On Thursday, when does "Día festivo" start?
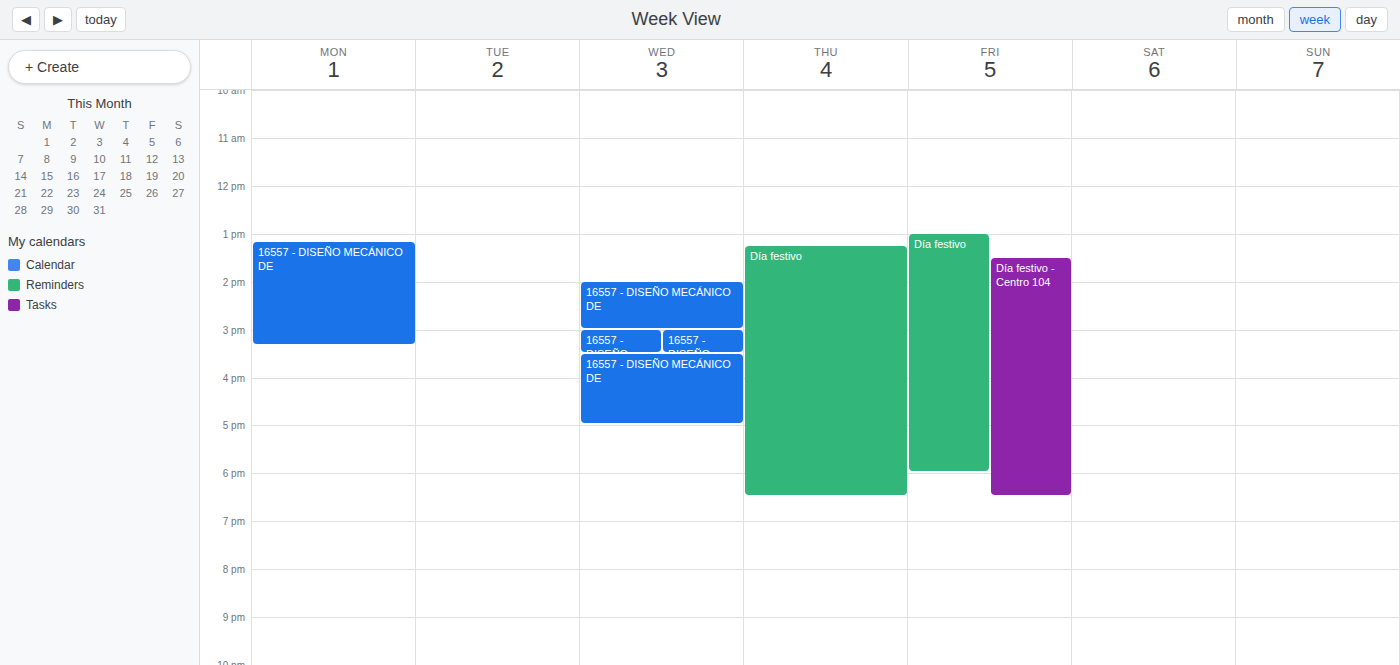
1:15 PM